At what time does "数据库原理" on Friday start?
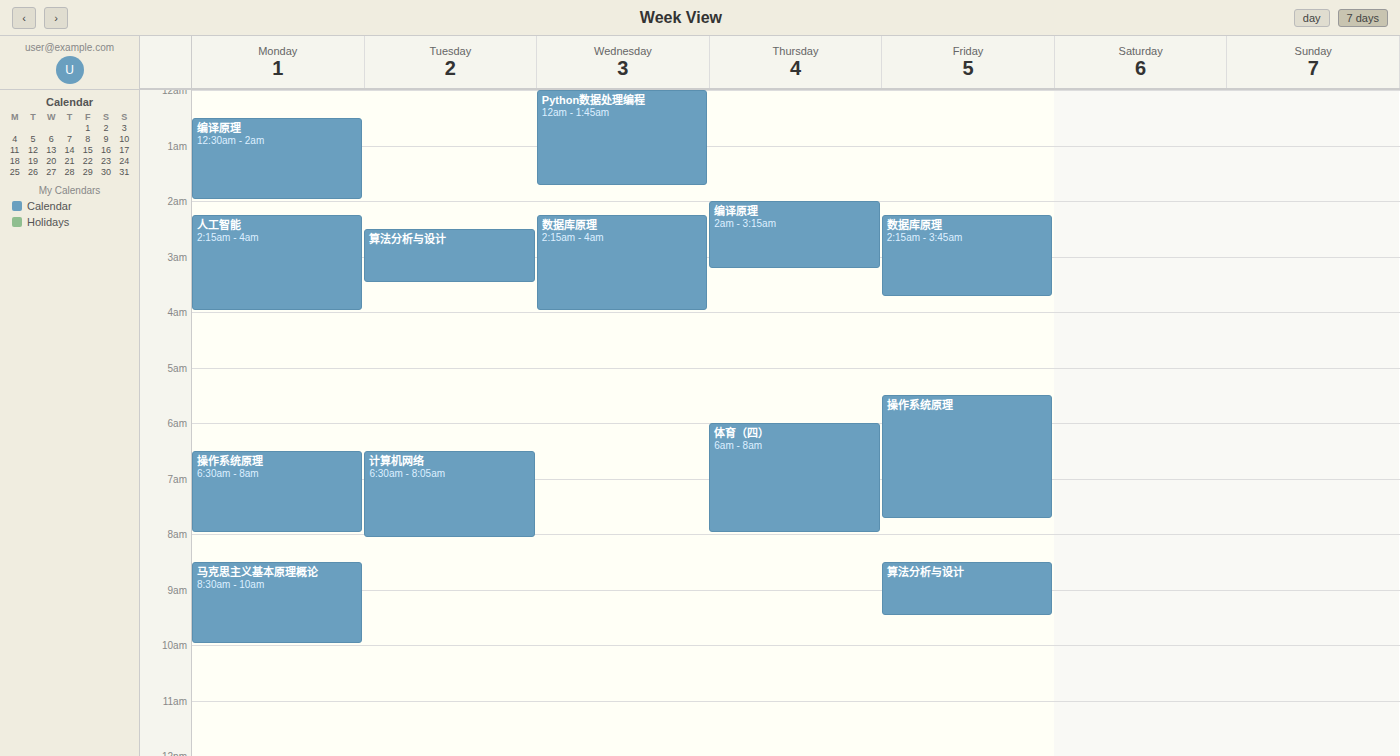
2:15 AM